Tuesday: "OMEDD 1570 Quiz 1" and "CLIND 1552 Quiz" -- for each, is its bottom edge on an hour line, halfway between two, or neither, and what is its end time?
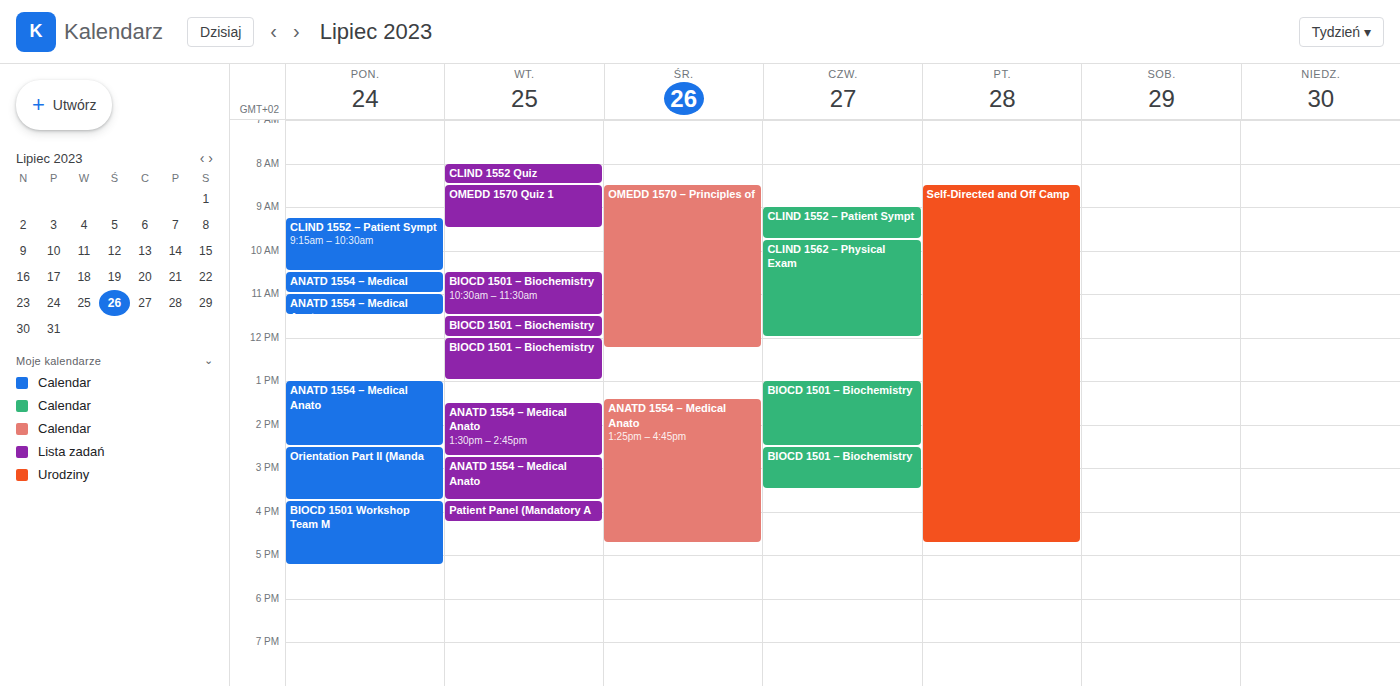
"OMEDD 1570 Quiz 1": 9:30 AM, halfway between the 9 AM and 10 AM lines. "CLIND 1552 Quiz": 8:30 AM, halfway between the 8 AM and 9 AM lines.